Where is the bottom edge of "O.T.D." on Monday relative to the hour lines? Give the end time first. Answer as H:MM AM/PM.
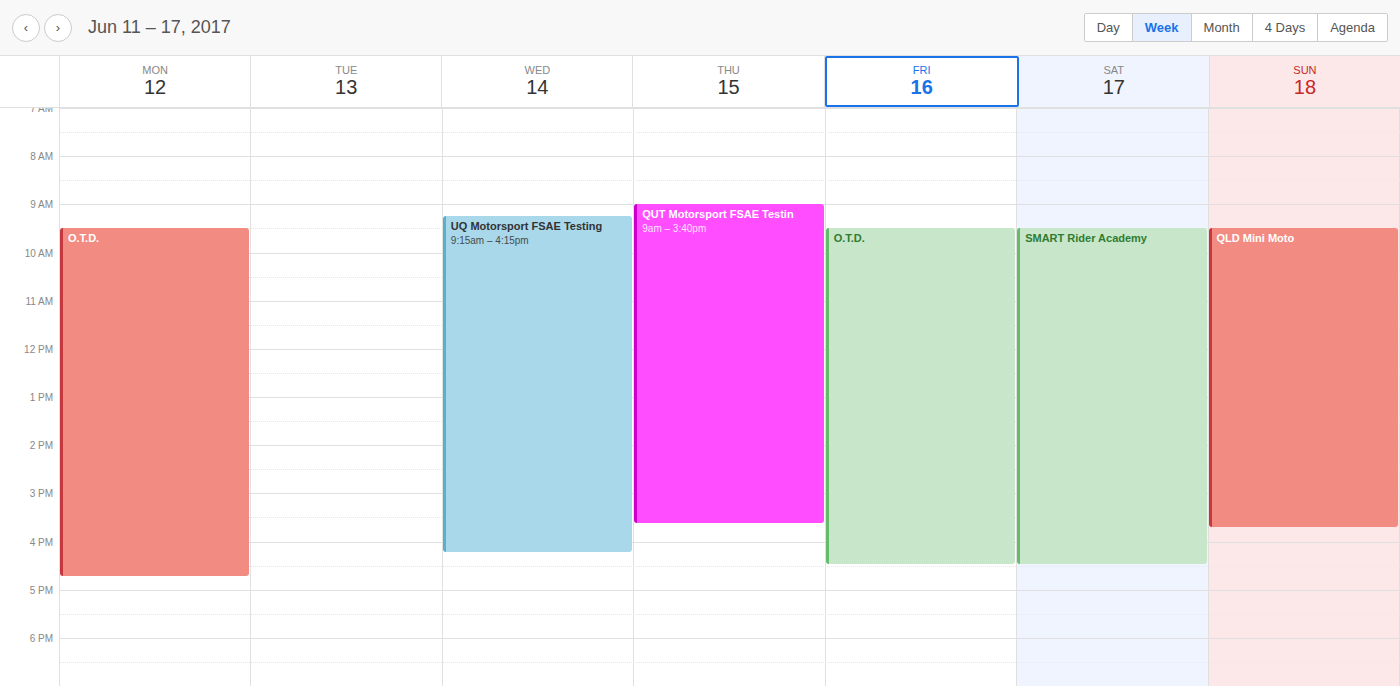
4:45 PM -- neither: three quarters of the way from the 4 PM line to the 5 PM line.